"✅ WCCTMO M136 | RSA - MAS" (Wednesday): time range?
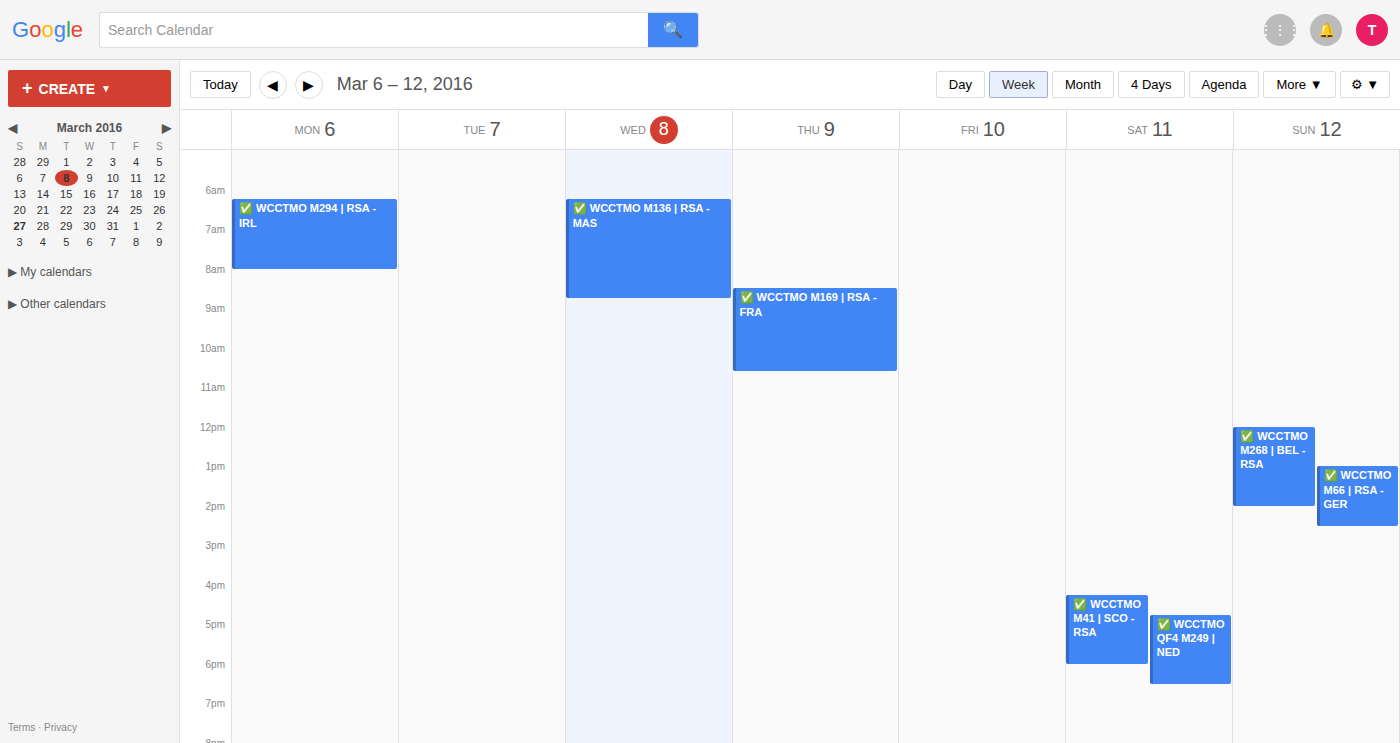
06:15 to 08:45